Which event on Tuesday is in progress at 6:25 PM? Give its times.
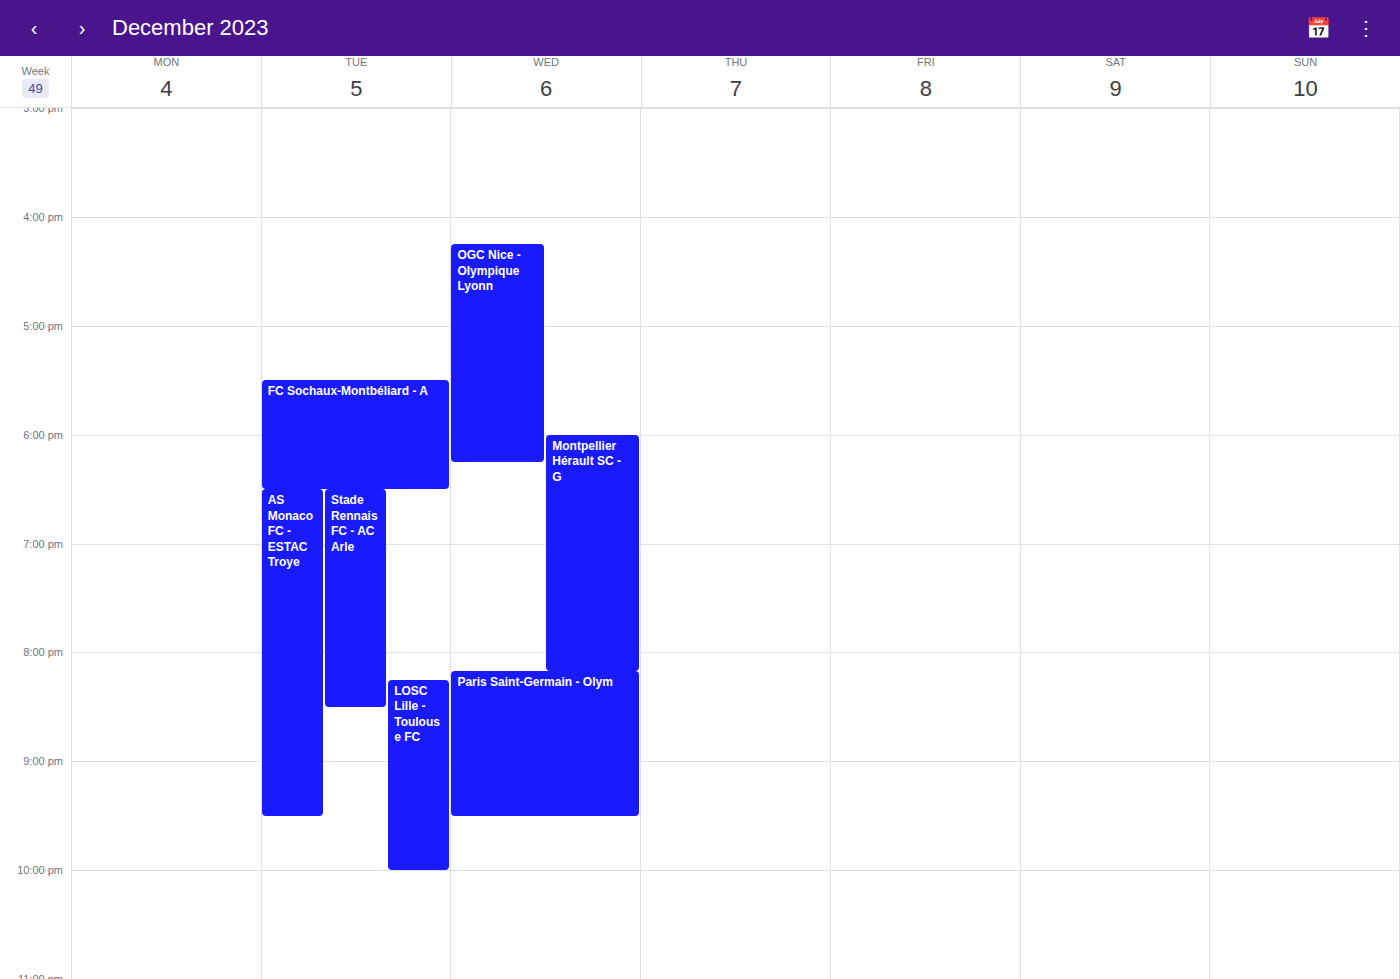
"FC Sochaux-Montbéliard - A", 5:30 PM to 6:30 PM